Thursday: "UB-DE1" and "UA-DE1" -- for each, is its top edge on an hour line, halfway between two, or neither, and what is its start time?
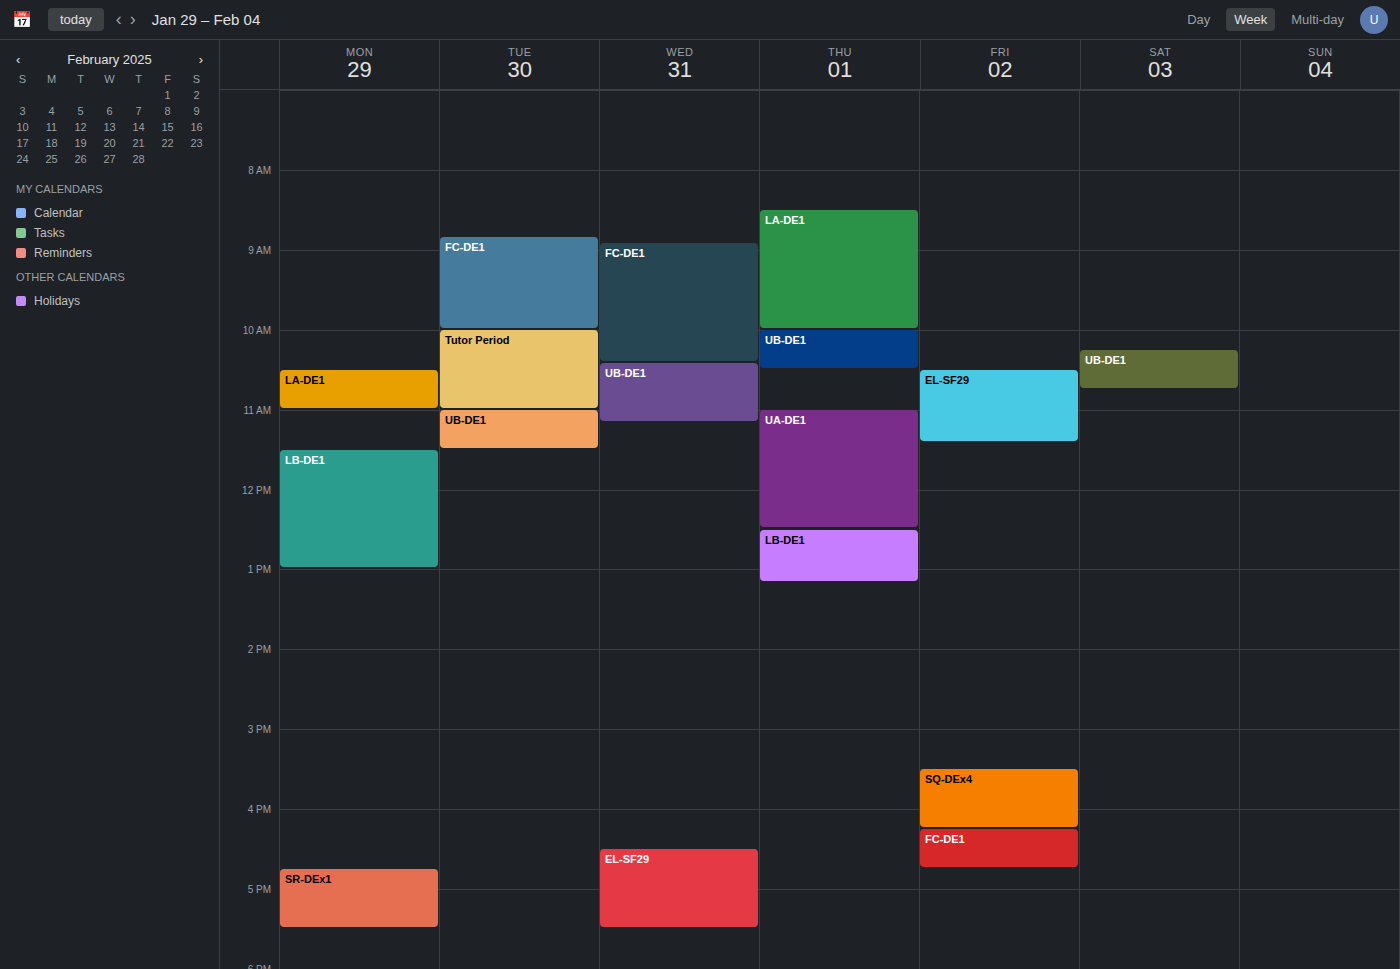
"UB-DE1": 10:00, exactly on the 10:00 line. "UA-DE1": 11:00, exactly on the 11:00 line.